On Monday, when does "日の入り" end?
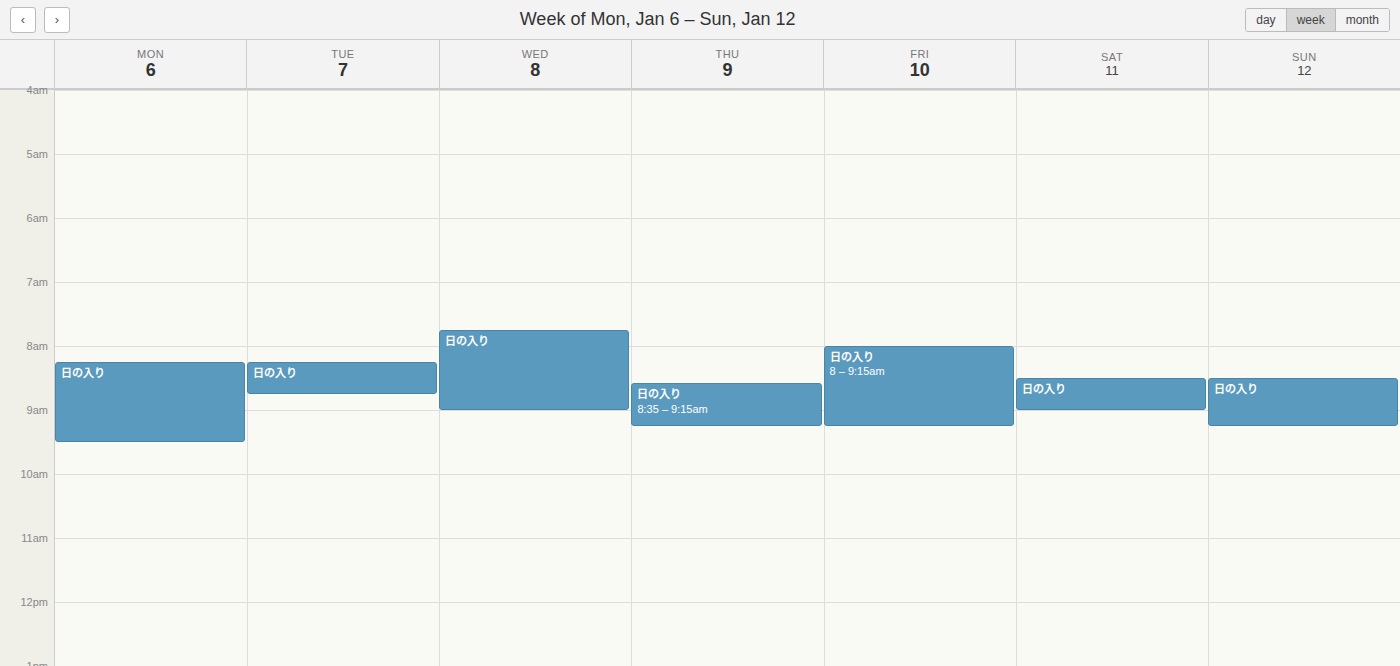
9:30 AM